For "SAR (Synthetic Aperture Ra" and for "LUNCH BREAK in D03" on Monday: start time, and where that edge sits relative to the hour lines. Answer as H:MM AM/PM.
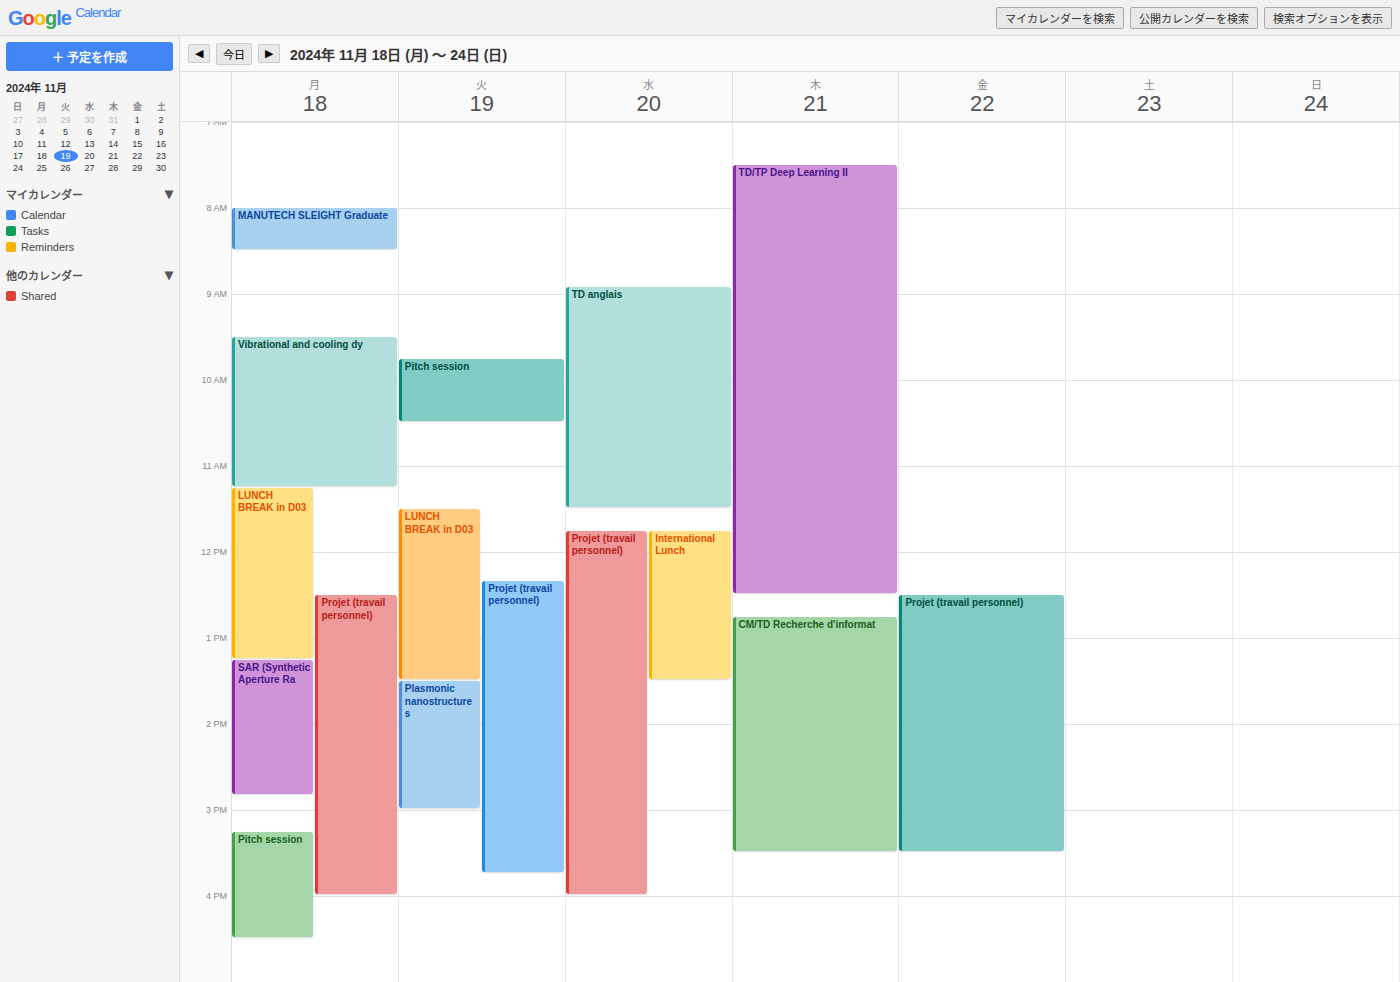
"SAR (Synthetic Aperture Ra": 1:15 PM, neither: a quarter of the way from the 1 PM line to the 2 PM line. "LUNCH BREAK in D03": 11:15 AM, neither: a quarter of the way from the 11 AM line to the 12 PM line.